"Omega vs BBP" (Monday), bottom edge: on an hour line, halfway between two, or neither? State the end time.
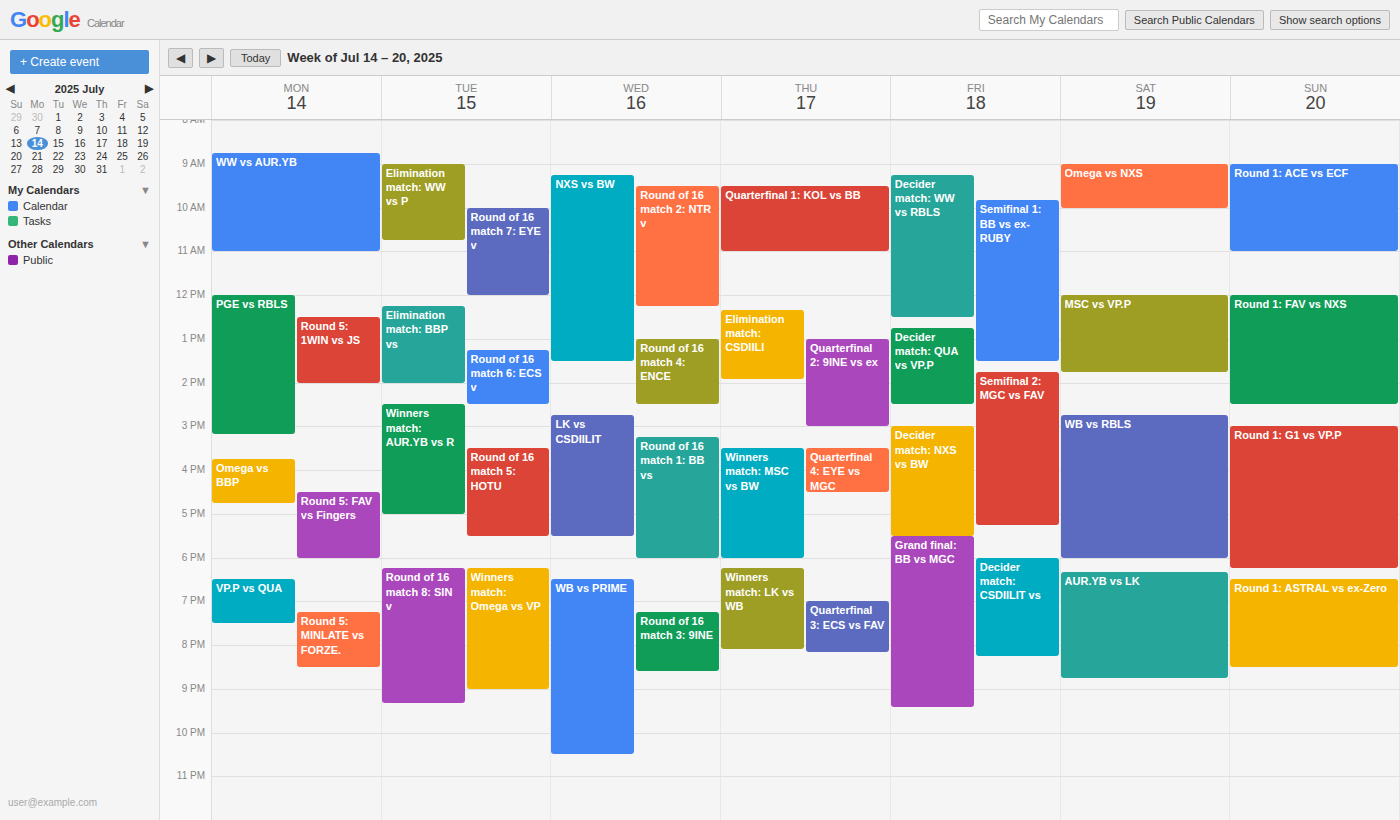
4:45 PM -- neither: three quarters of the way from the 4 PM line to the 5 PM line.